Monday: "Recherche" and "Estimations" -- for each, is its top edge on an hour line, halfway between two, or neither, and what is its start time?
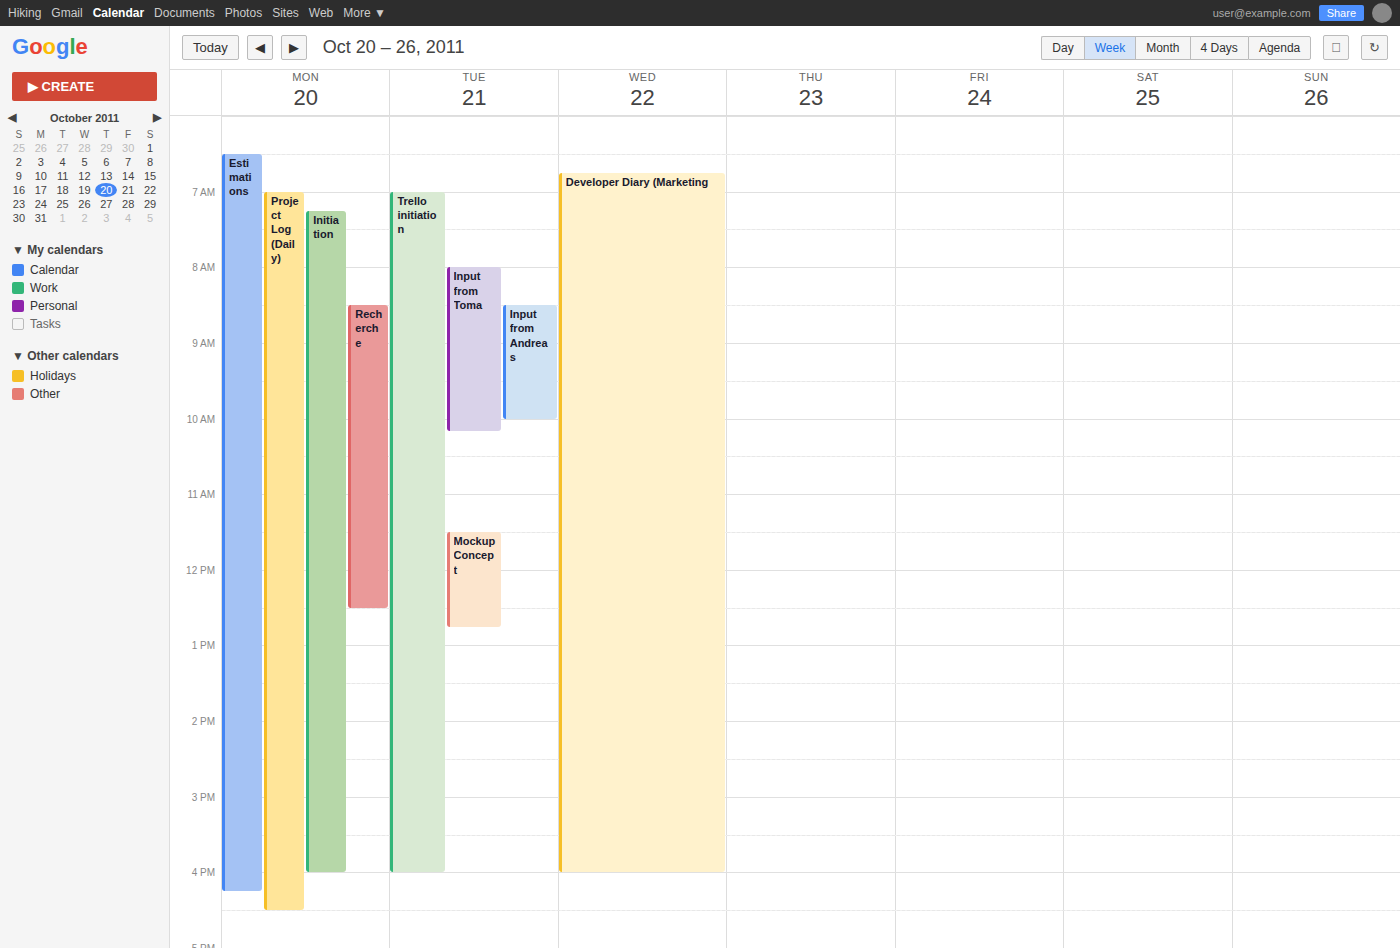
"Recherche": 8:30 AM, halfway between the 8 AM and 9 AM lines. "Estimations": 6:30 AM, halfway between the 6 AM and 7 AM lines.